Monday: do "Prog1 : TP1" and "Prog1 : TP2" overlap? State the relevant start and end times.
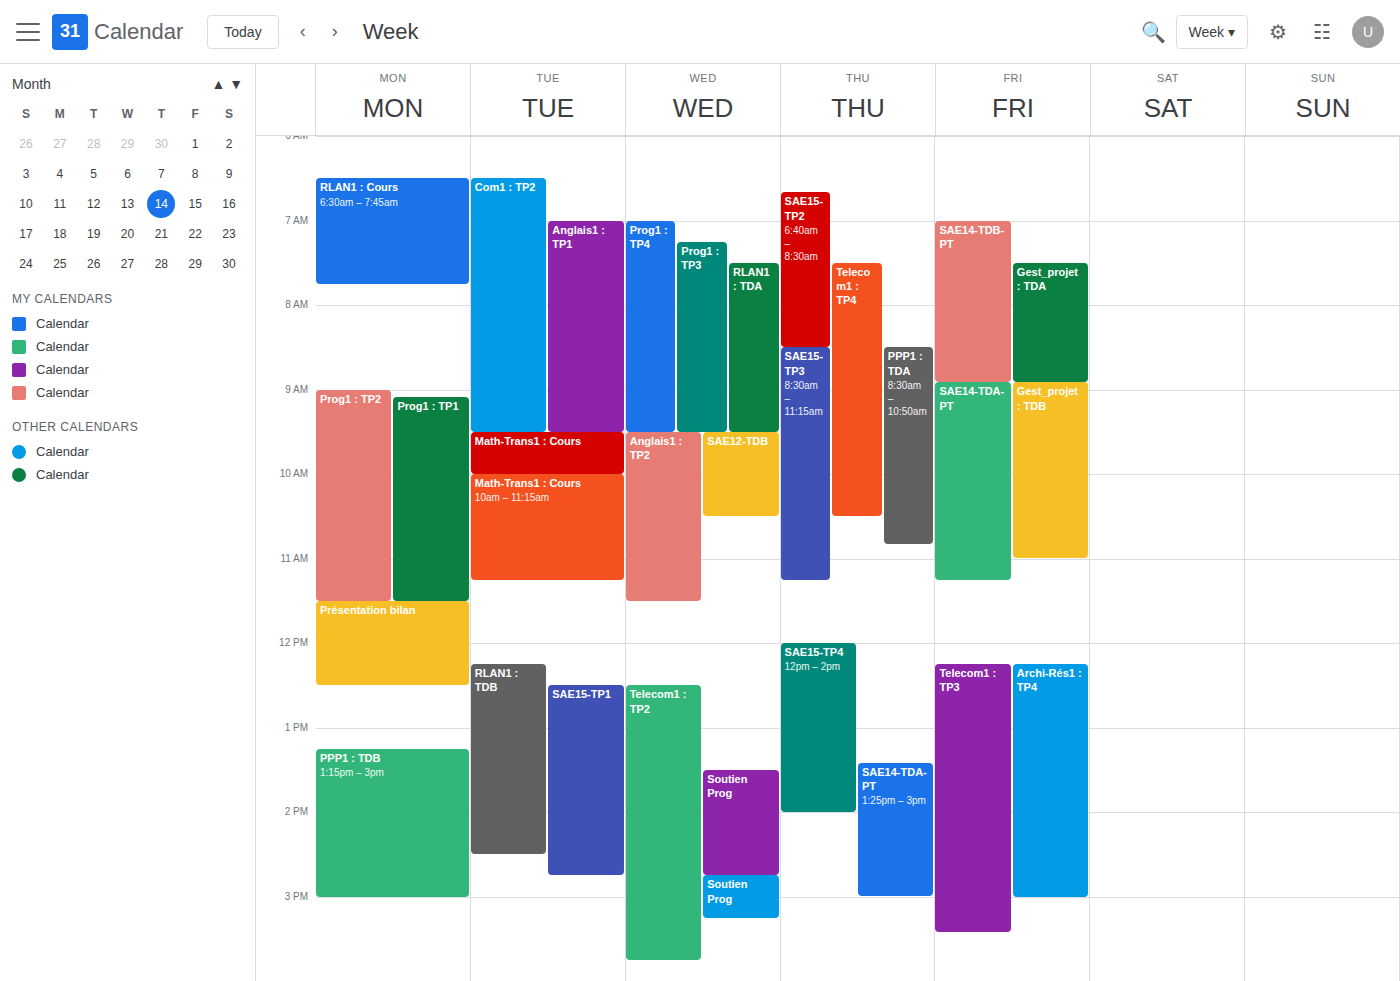
"Prog1 : TP1" runs 9:05 AM to 11:30 AM, inside "Prog1 : TP2" -- they overlap.